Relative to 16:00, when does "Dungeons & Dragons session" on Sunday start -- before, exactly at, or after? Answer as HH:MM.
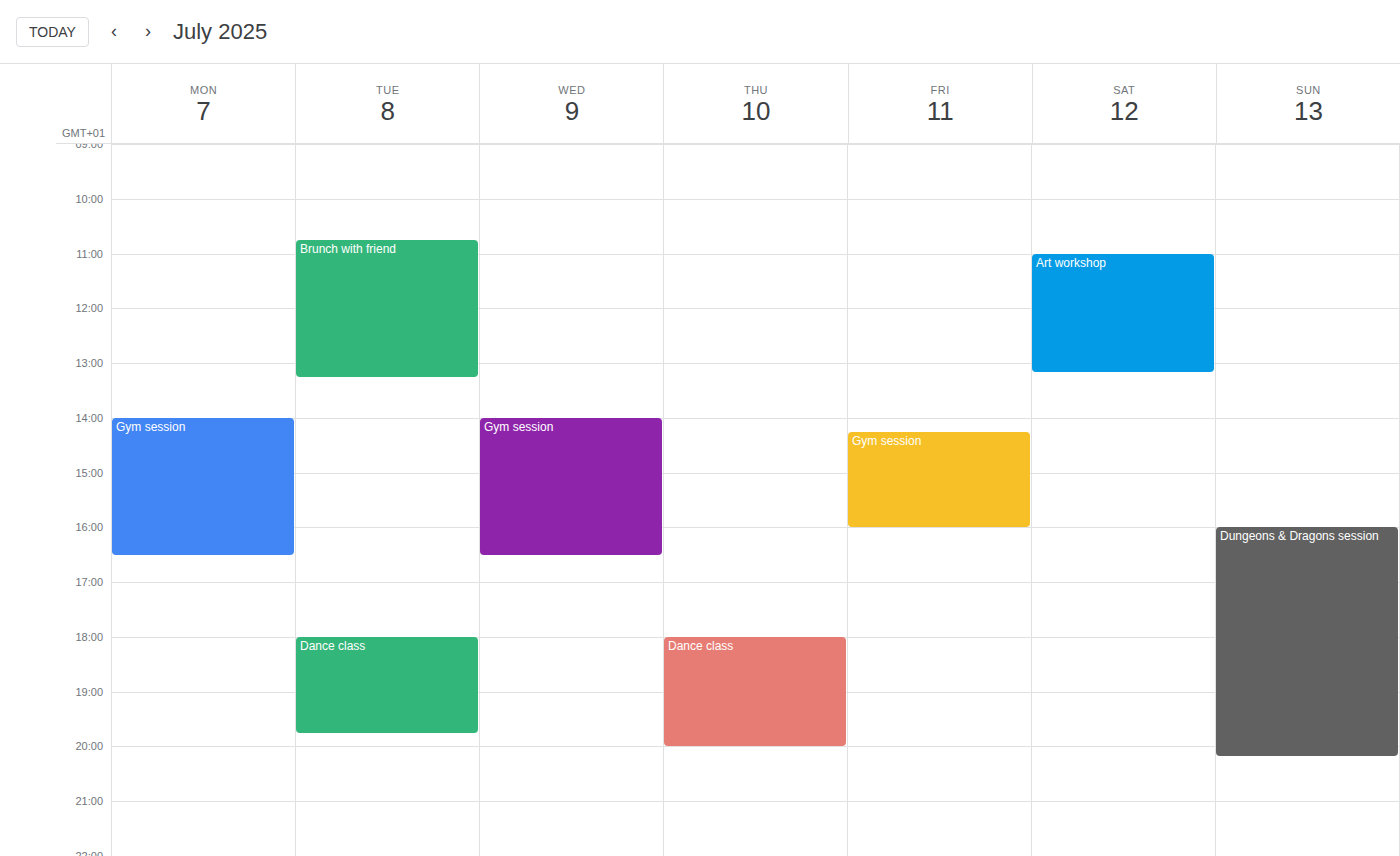
16:00 -- exactly at 16:00, on the 16:00 line.